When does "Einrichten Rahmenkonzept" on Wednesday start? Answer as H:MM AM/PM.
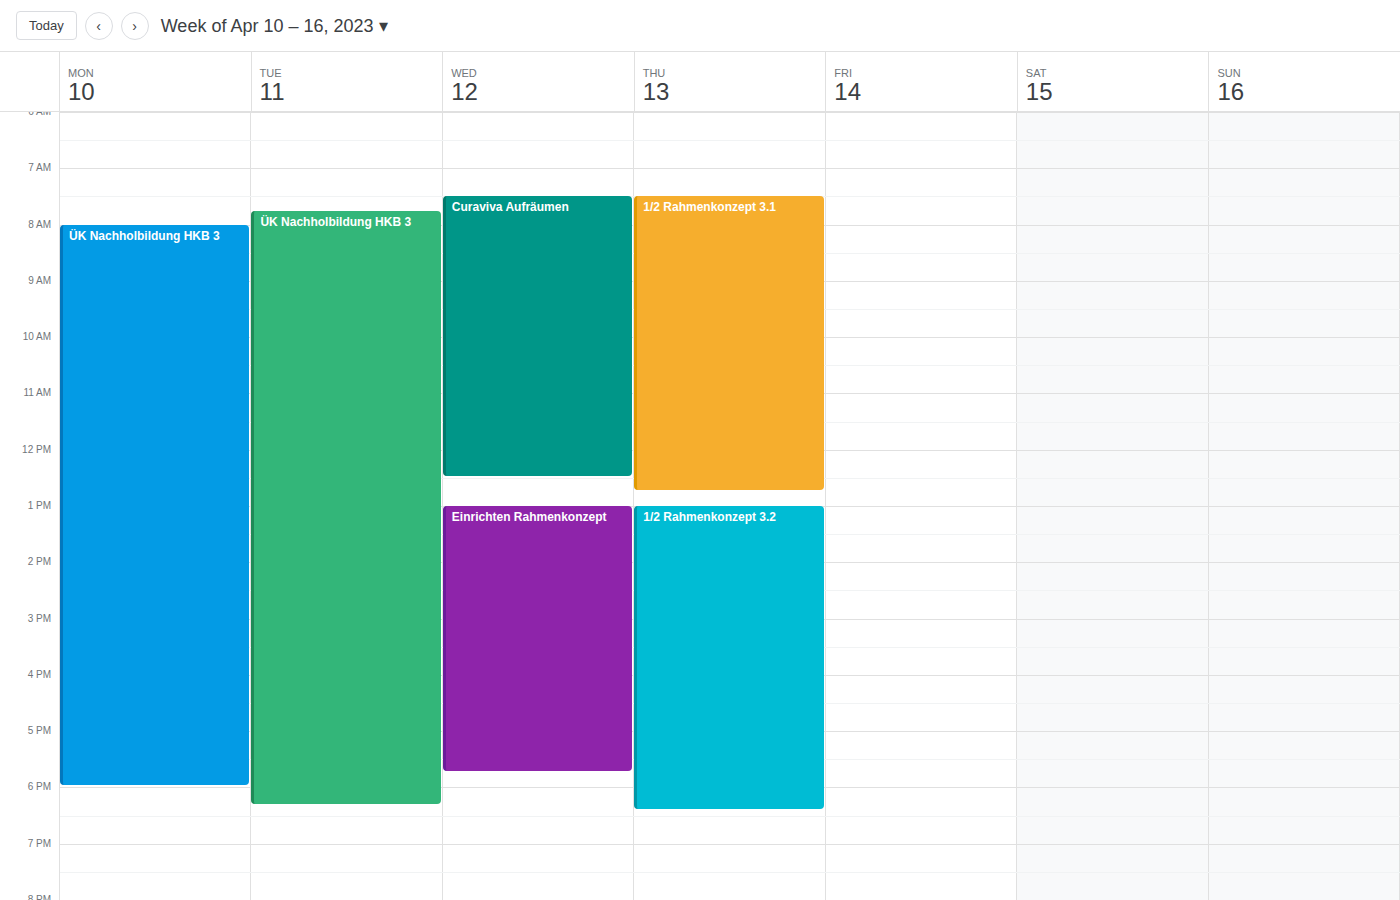
1:00 PM